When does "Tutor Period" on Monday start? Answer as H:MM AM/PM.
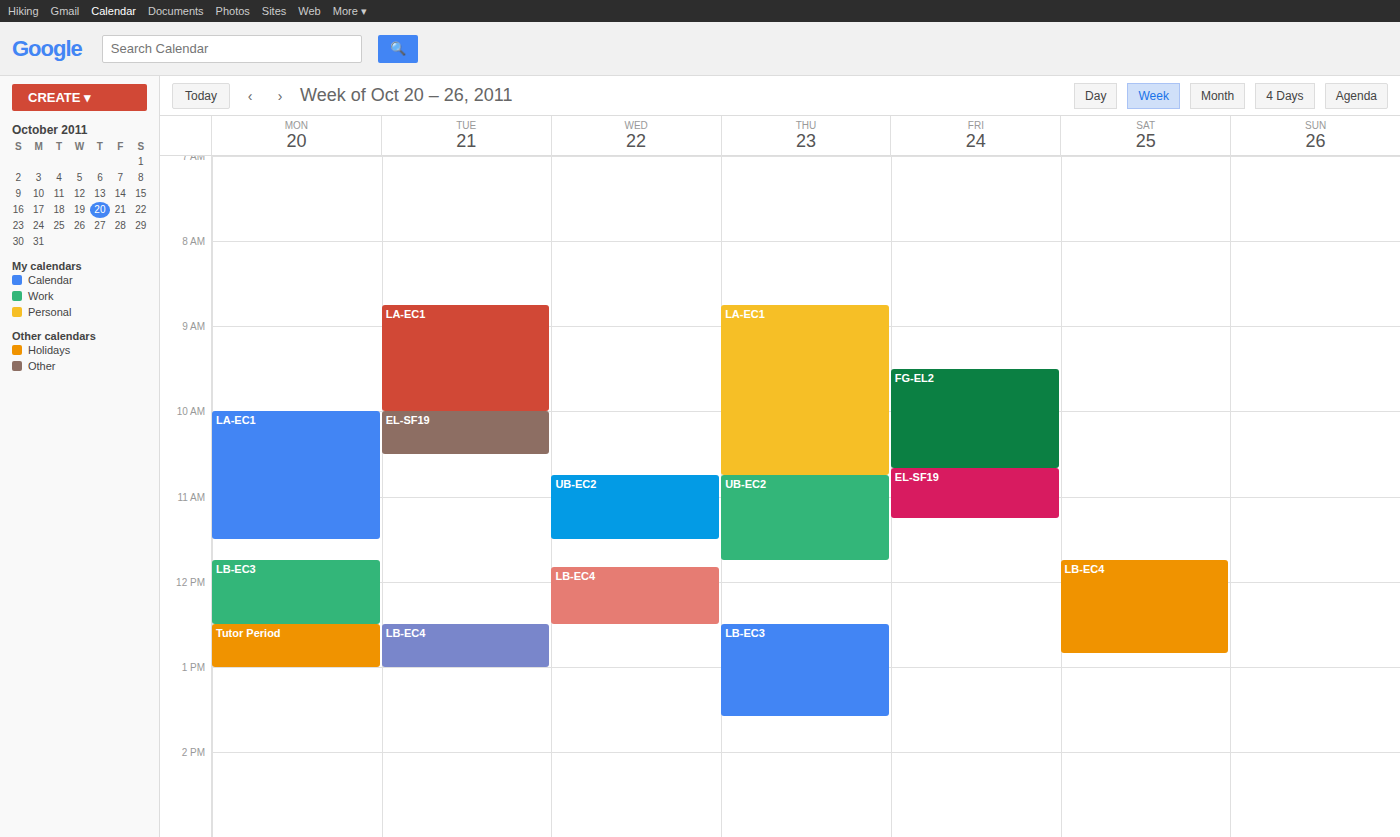
12:30 PM